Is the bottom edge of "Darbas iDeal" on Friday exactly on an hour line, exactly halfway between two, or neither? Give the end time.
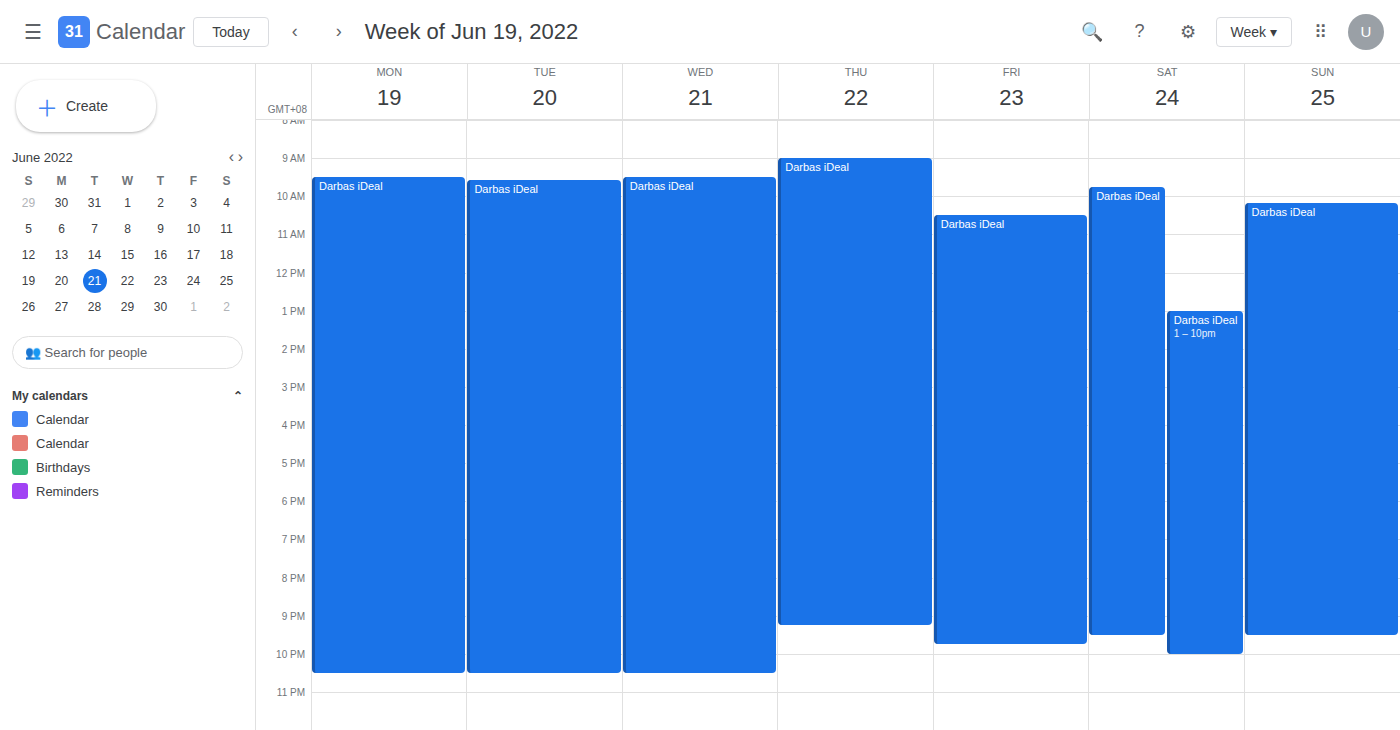
21:45 -- neither: three quarters of the way from the 21:00 line to the 22:00 line.